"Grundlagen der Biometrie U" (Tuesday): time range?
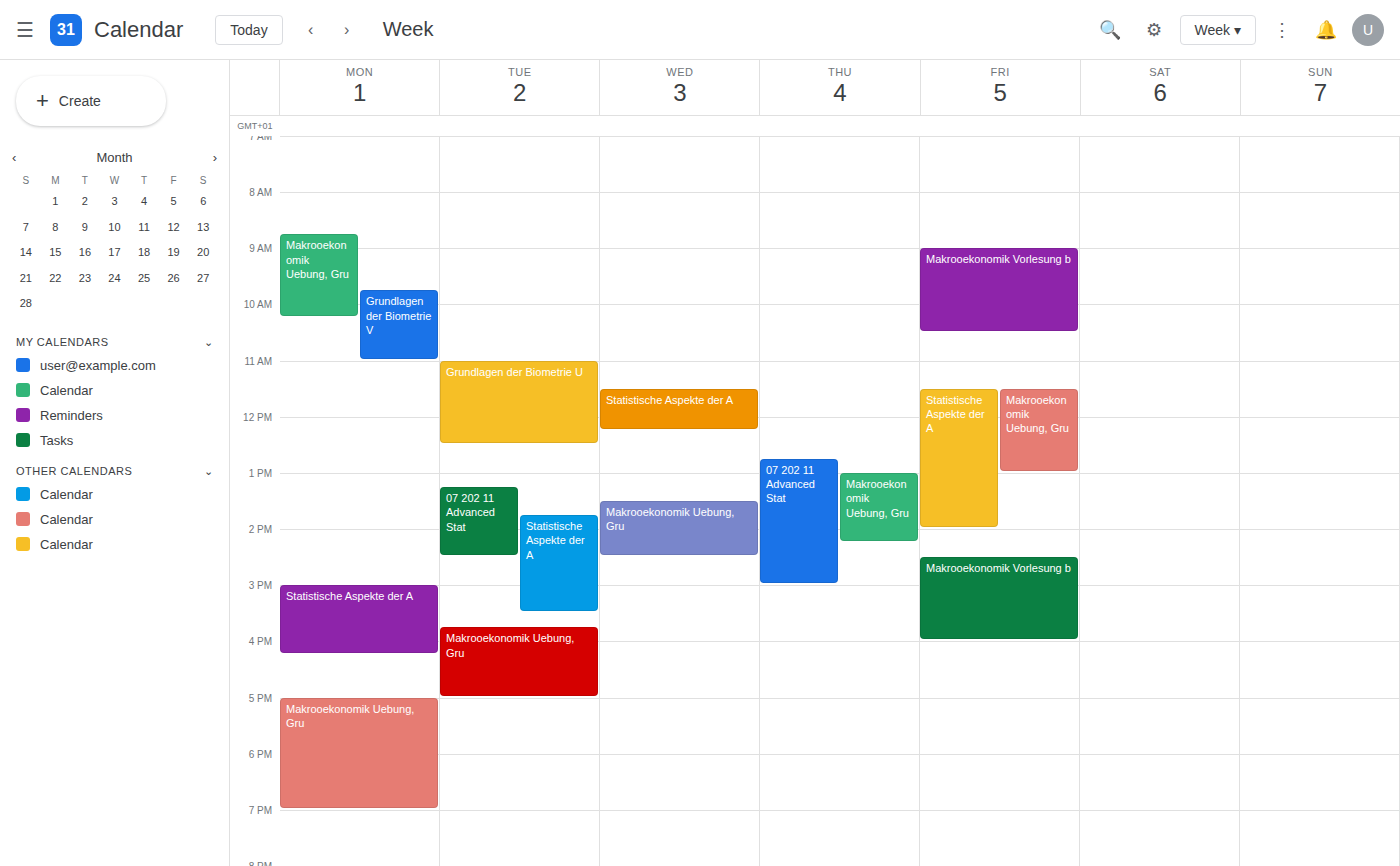
11:00 AM to 12:30 PM